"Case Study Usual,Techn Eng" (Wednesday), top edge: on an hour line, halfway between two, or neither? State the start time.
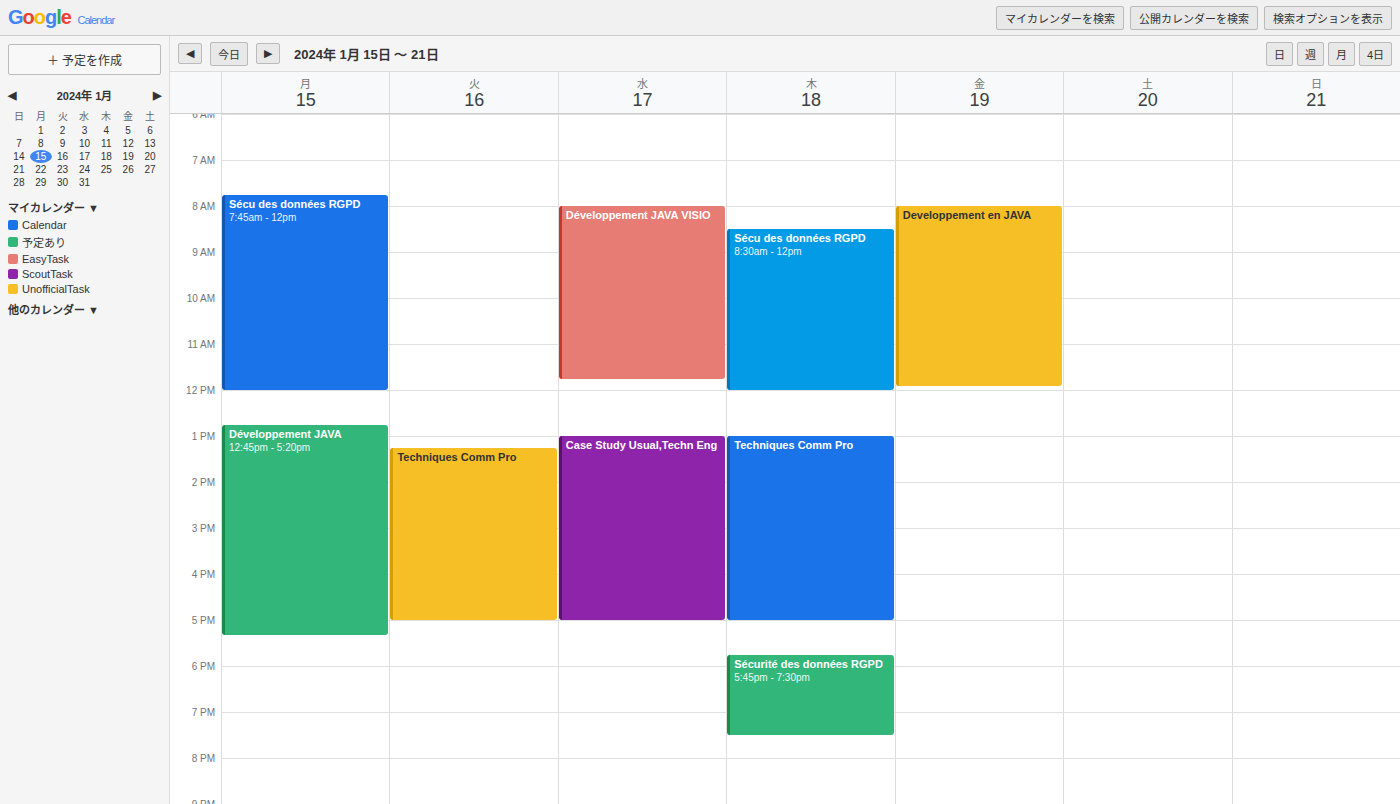
1:00 PM -- exactly on the 1 PM line.